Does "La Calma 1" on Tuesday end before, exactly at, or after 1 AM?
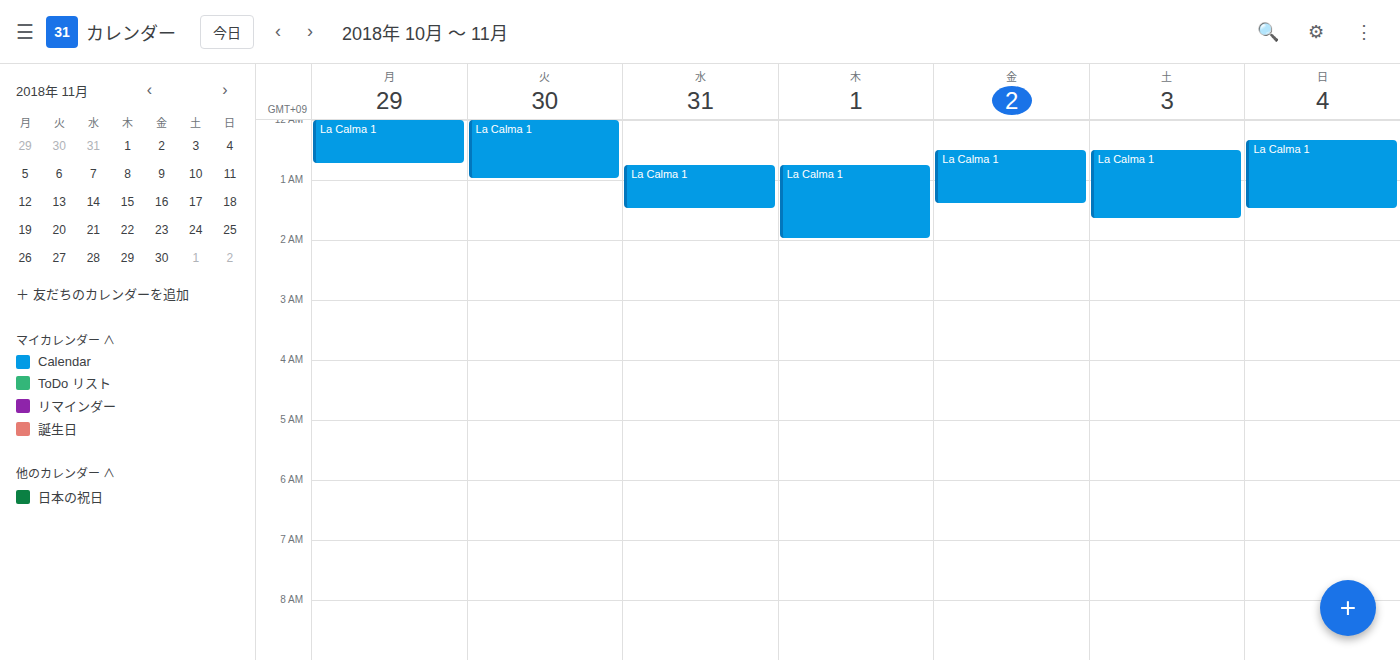
1:00 AM -- exactly at 1 AM, on the 1 AM line.